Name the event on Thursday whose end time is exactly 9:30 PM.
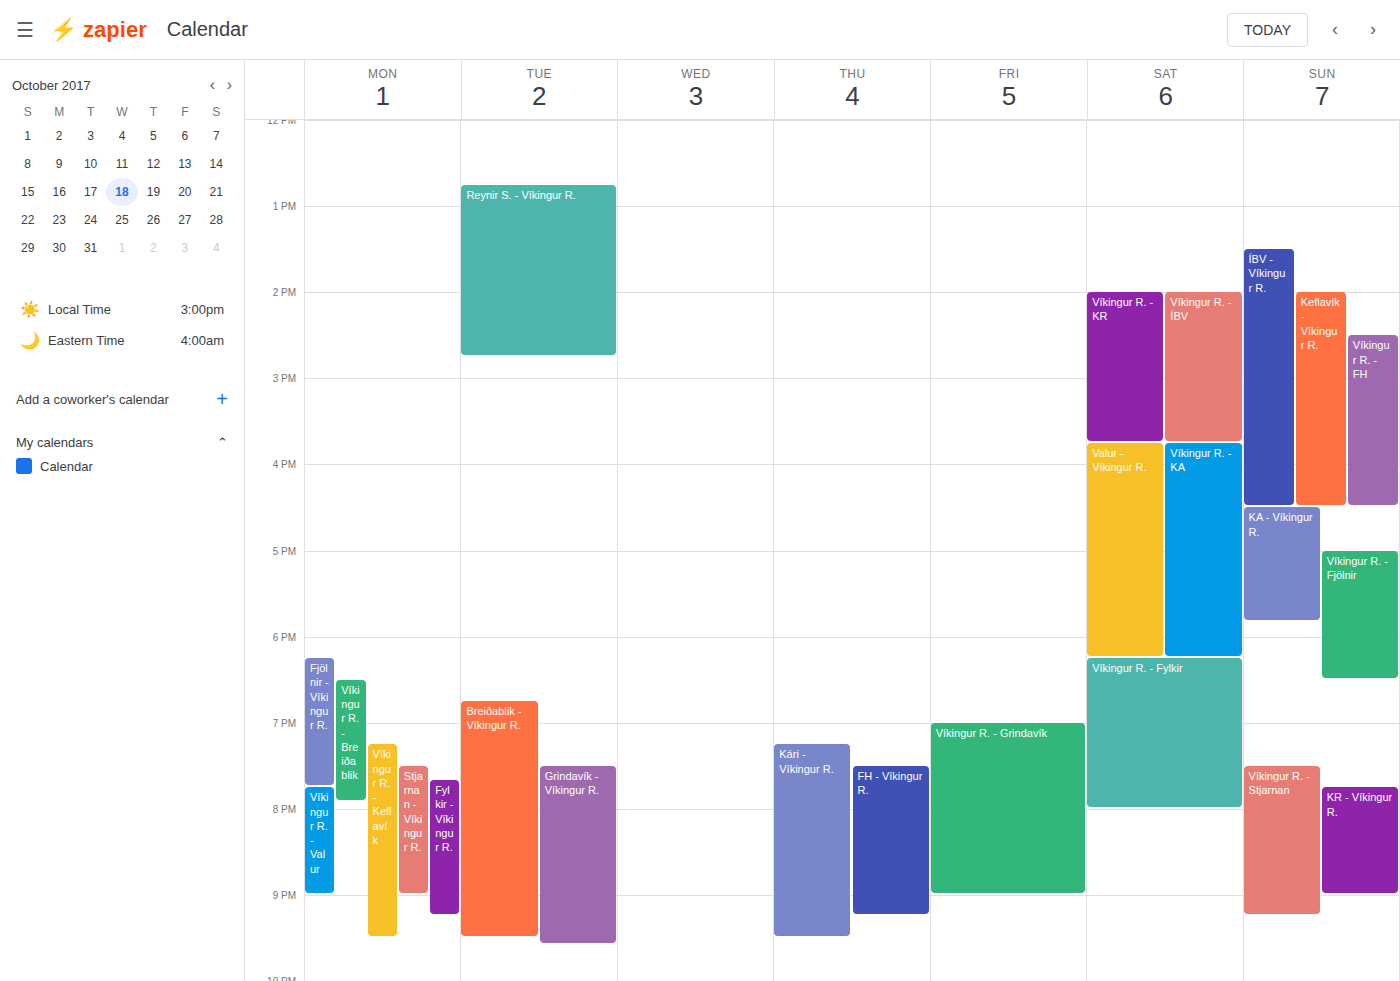
"Kári - Víkingur R."